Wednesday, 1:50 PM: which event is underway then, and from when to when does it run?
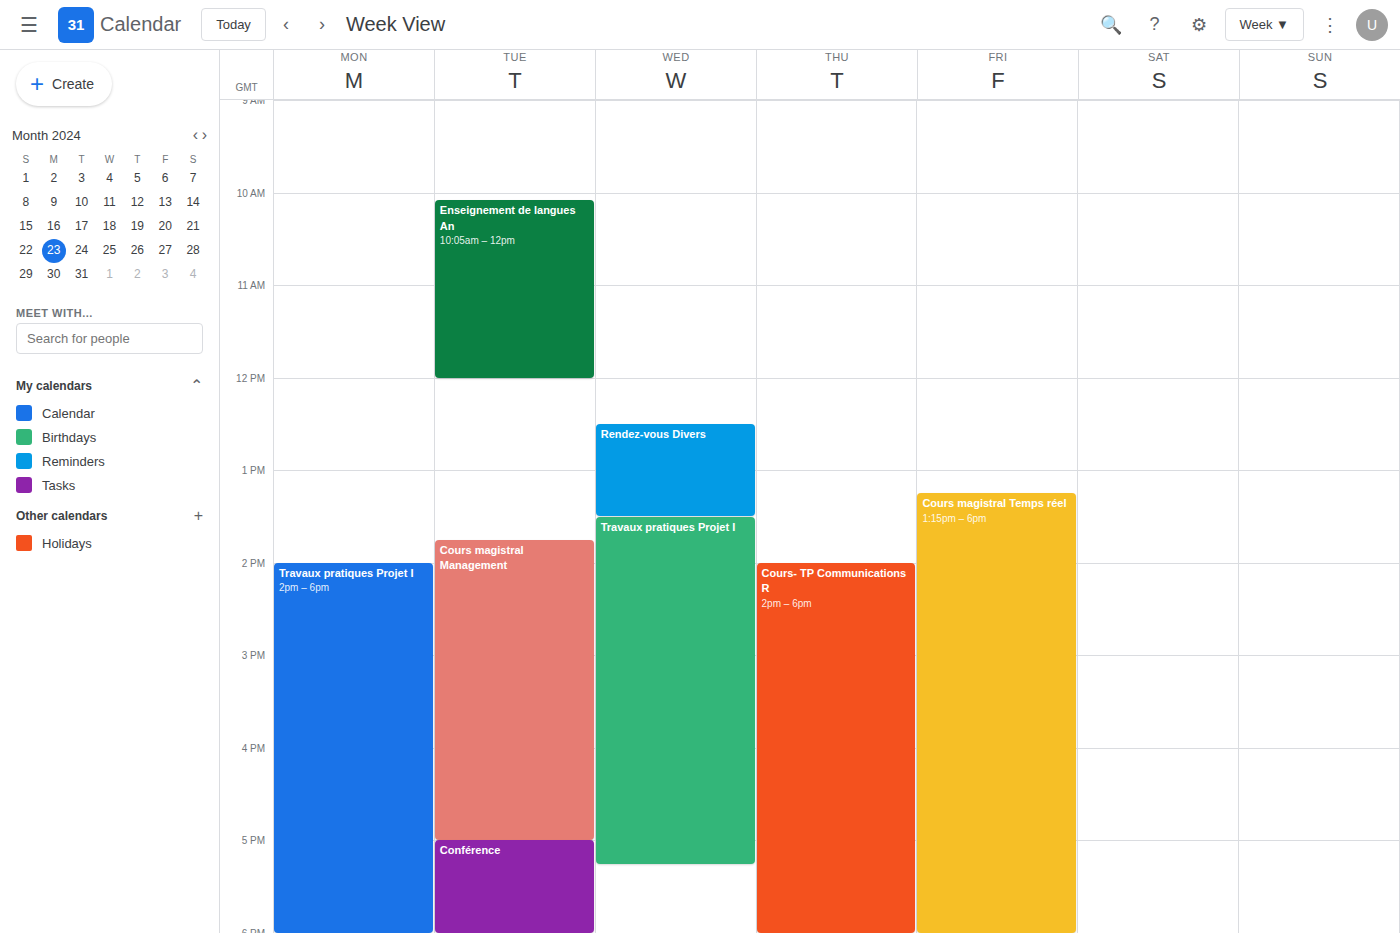
"Travaux pratiques Projet I", 1:30 PM to 5:15 PM